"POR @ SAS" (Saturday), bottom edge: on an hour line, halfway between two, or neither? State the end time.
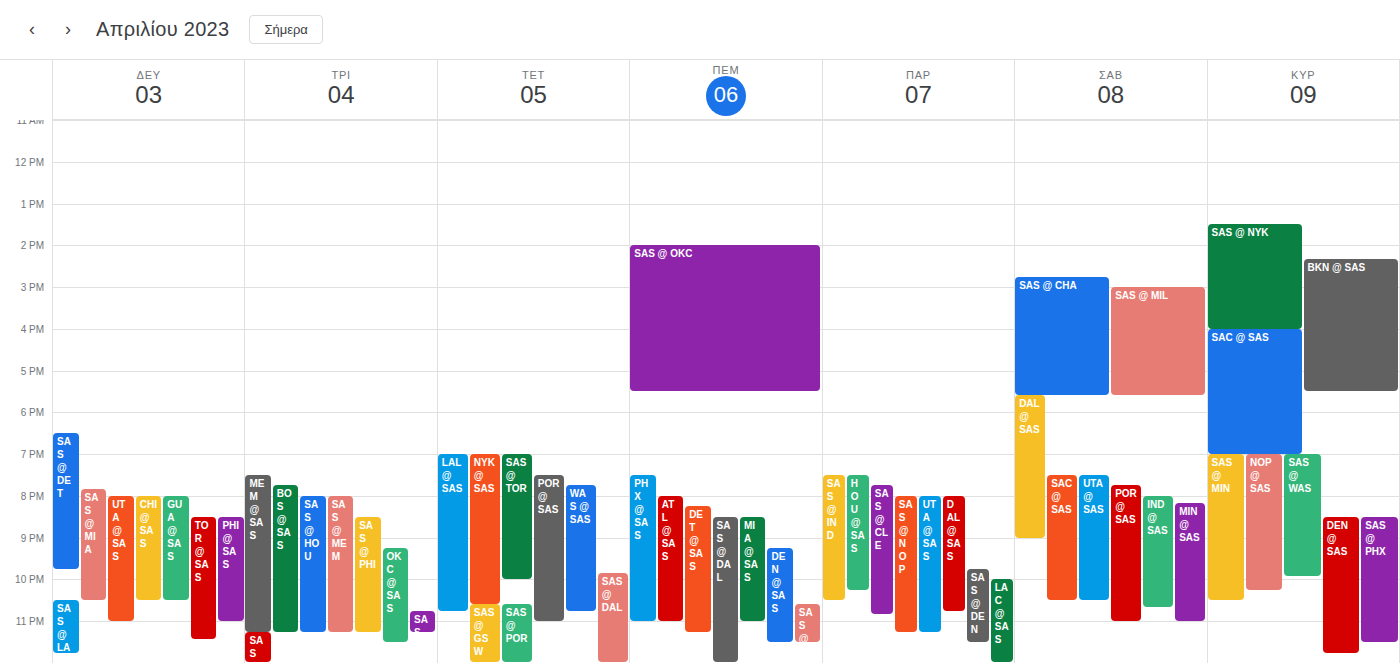
11:00 PM -- exactly on the 11 PM line.